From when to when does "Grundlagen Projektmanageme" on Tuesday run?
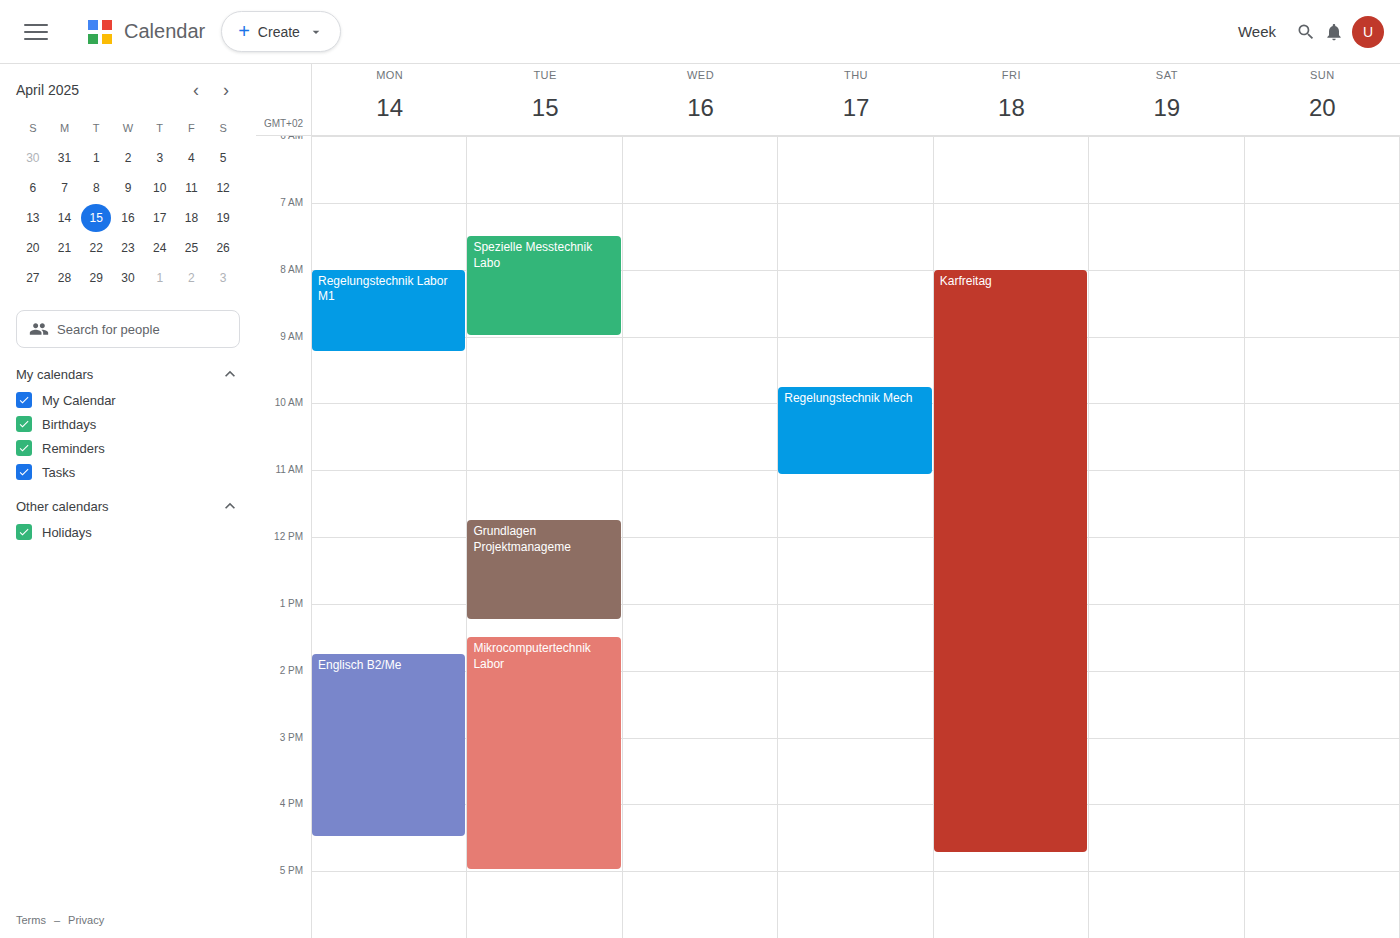
11:45 AM to 1:15 PM